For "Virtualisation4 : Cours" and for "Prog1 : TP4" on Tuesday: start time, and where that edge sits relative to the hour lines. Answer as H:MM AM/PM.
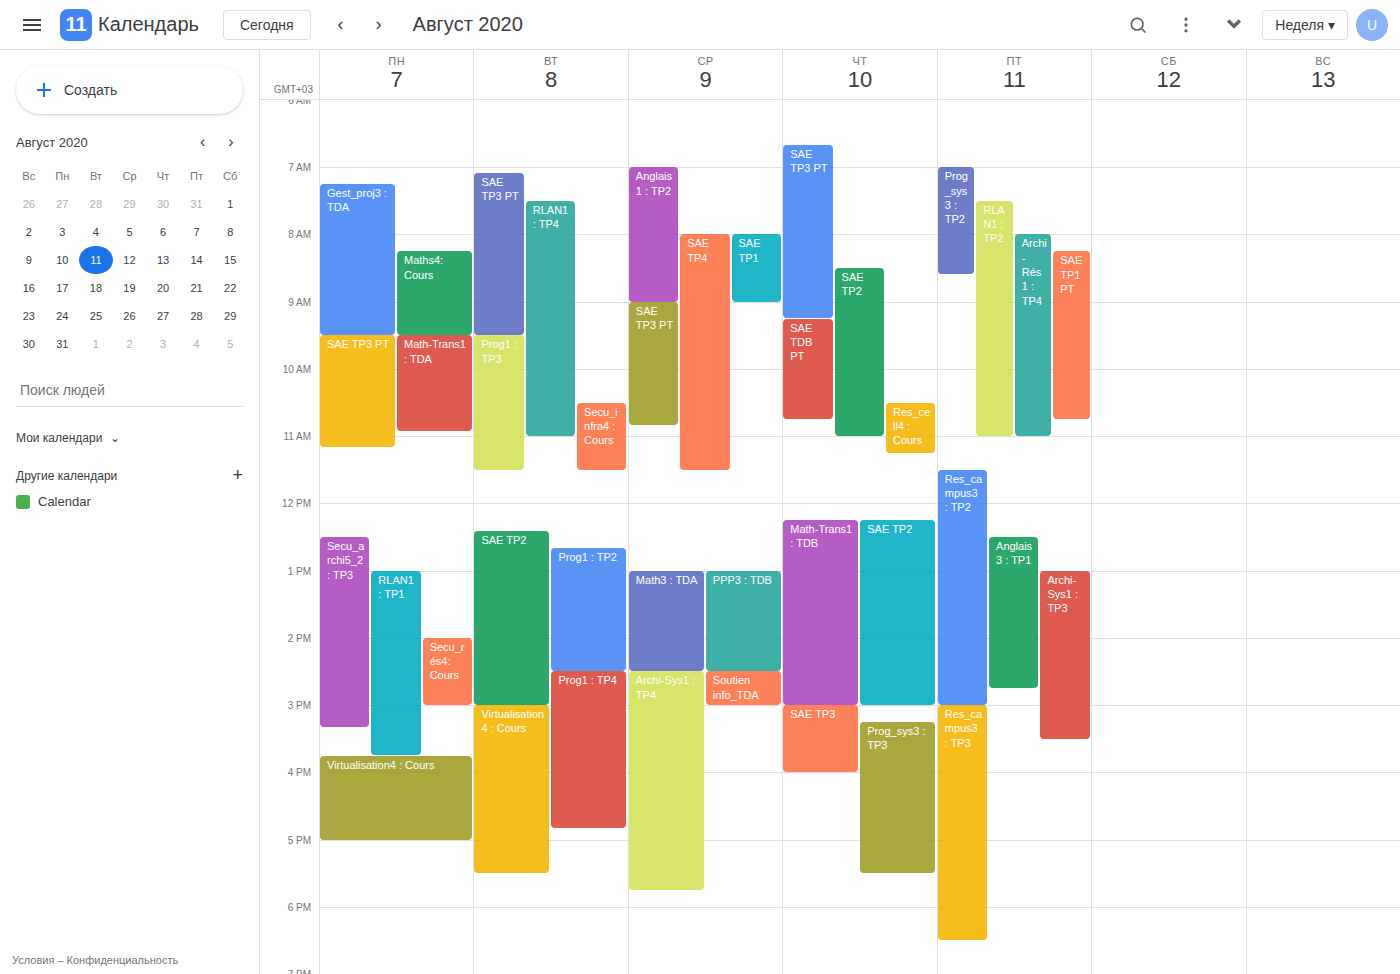
"Virtualisation4 : Cours": 3:00 PM, exactly on the 3 PM line. "Prog1 : TP4": 2:30 PM, halfway between the 2 PM and 3 PM lines.